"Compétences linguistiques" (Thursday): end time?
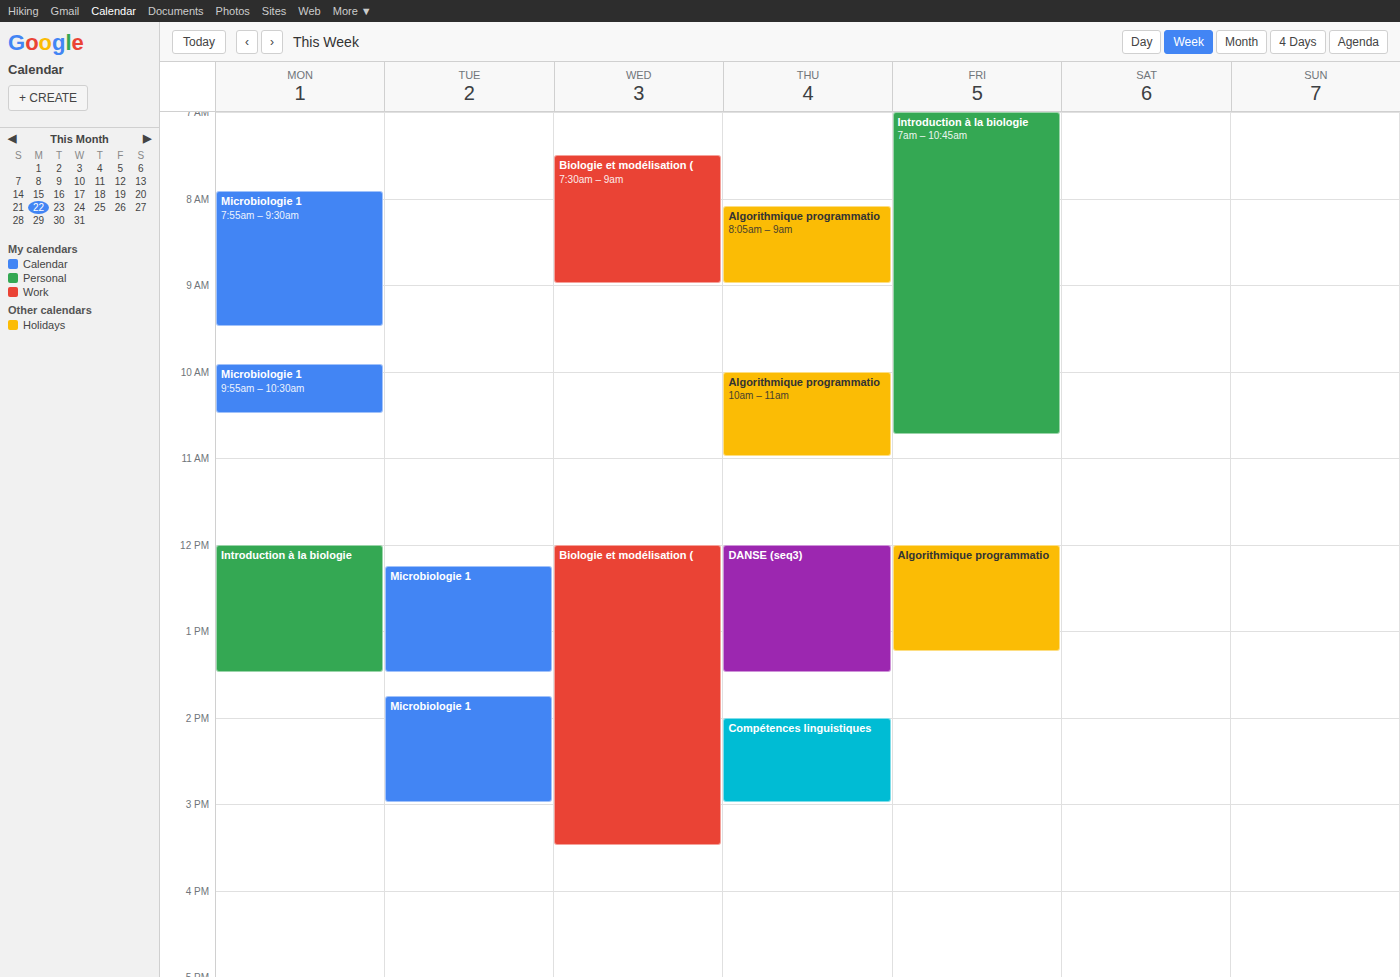
3:00 PM